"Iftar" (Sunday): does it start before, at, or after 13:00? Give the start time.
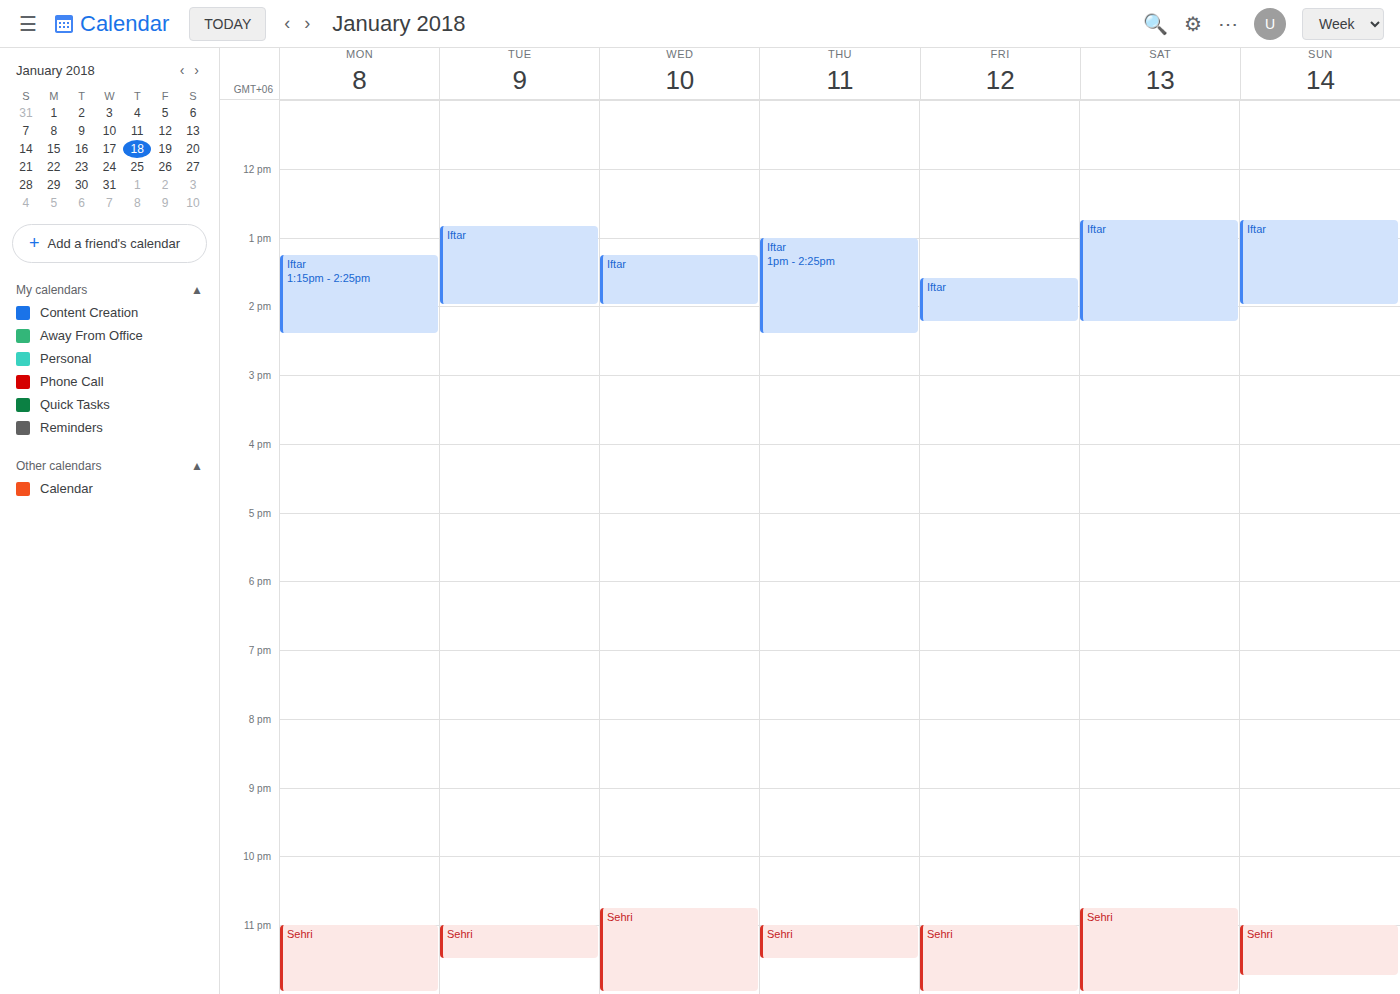
12:45 -- before 13:00, 15 minutes above the 13:00 line.